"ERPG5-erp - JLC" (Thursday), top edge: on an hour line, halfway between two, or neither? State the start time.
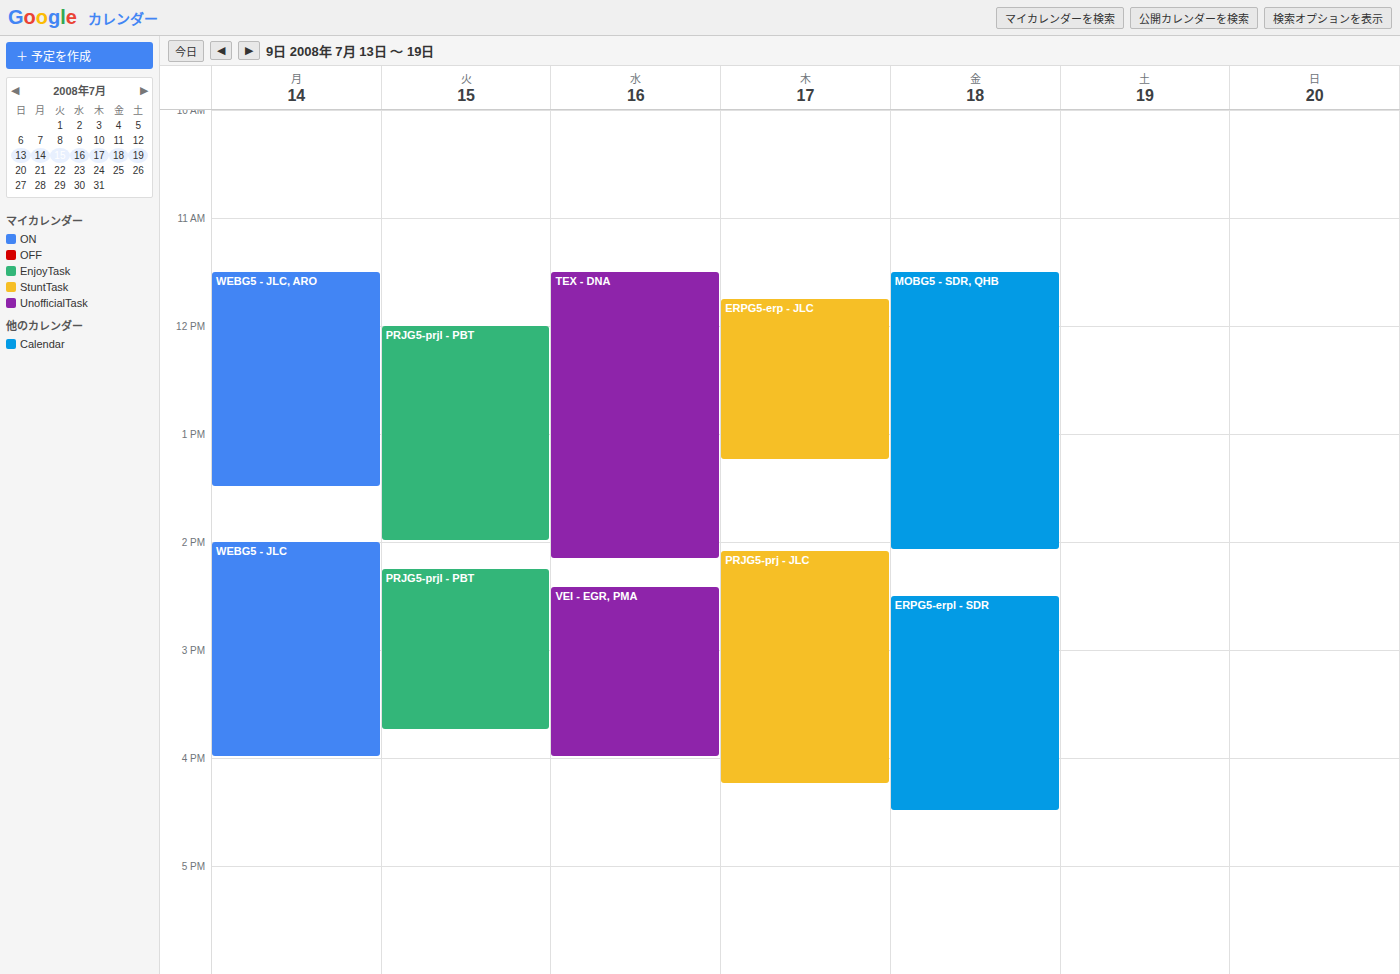
11:45 AM -- neither: three quarters of the way from the 11 AM line to the 12 PM line.